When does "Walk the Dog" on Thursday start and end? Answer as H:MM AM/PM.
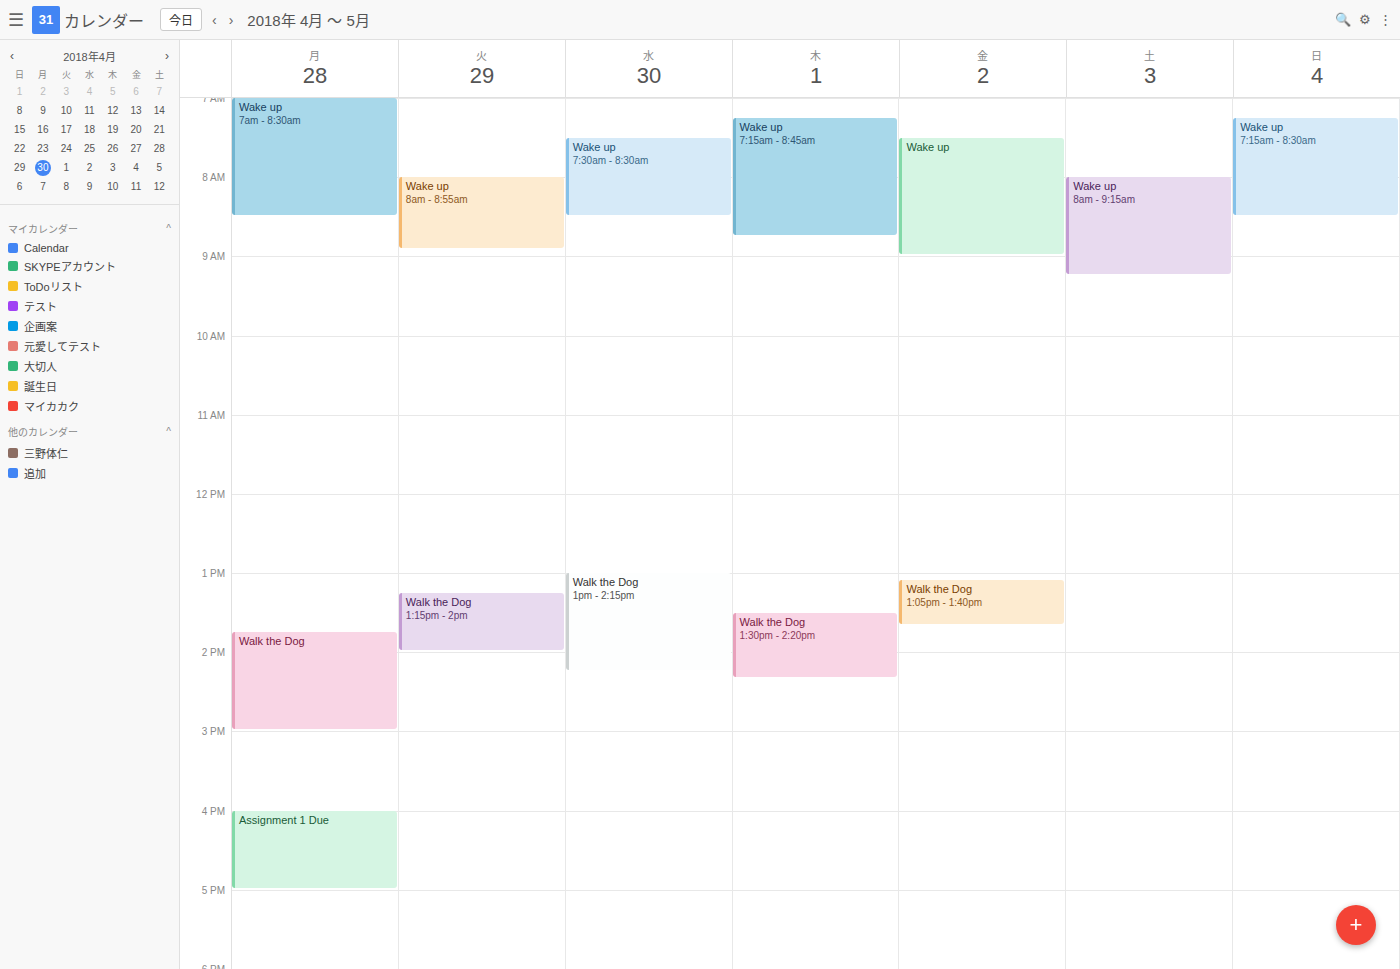
1:30 PM to 2:20 PM